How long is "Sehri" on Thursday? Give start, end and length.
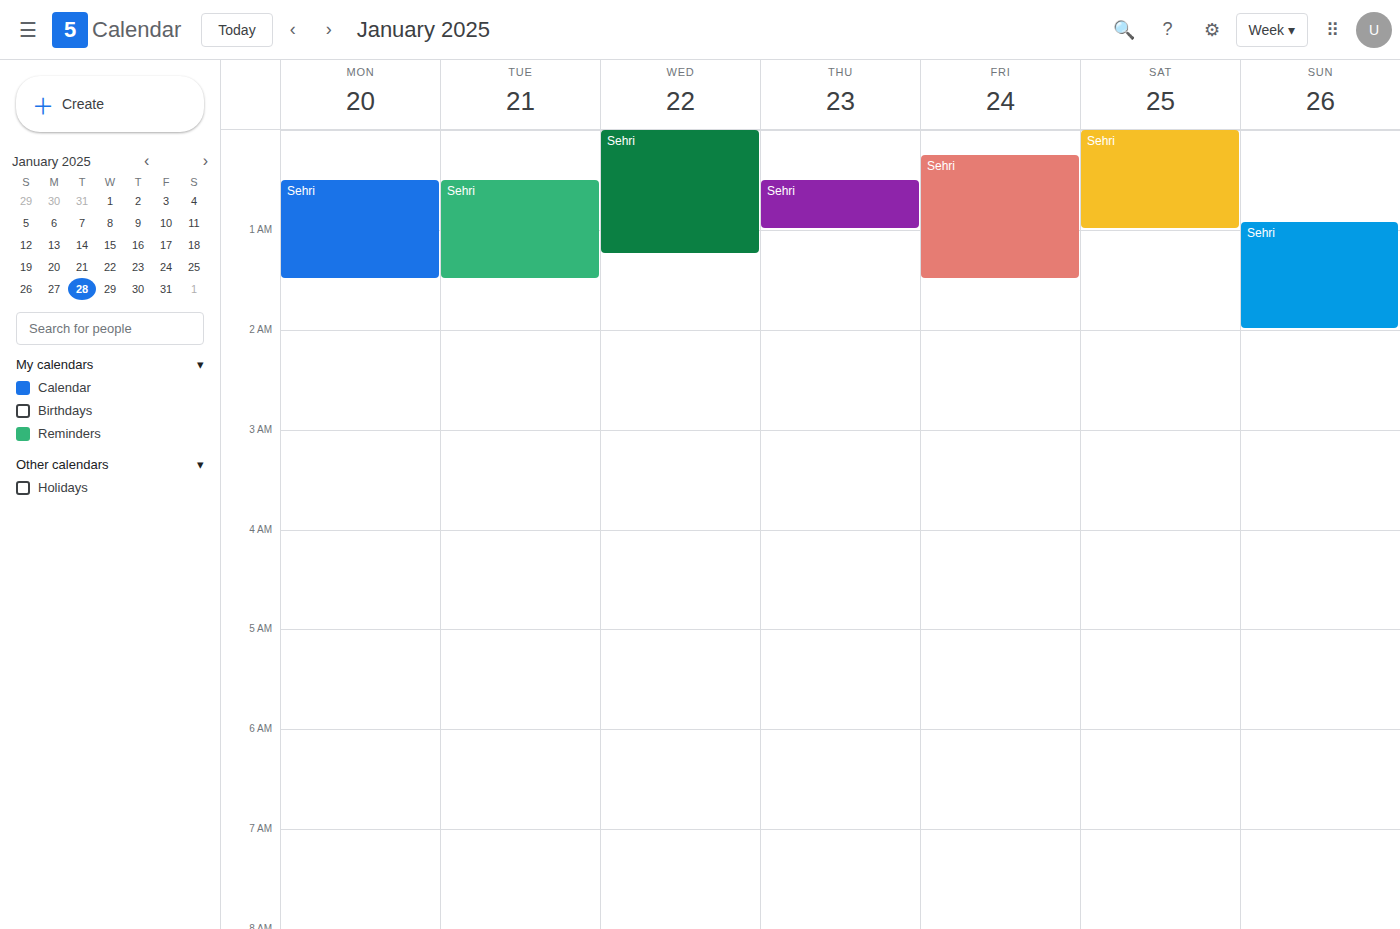
12:30 AM to 1:00 AM, 30 minutes